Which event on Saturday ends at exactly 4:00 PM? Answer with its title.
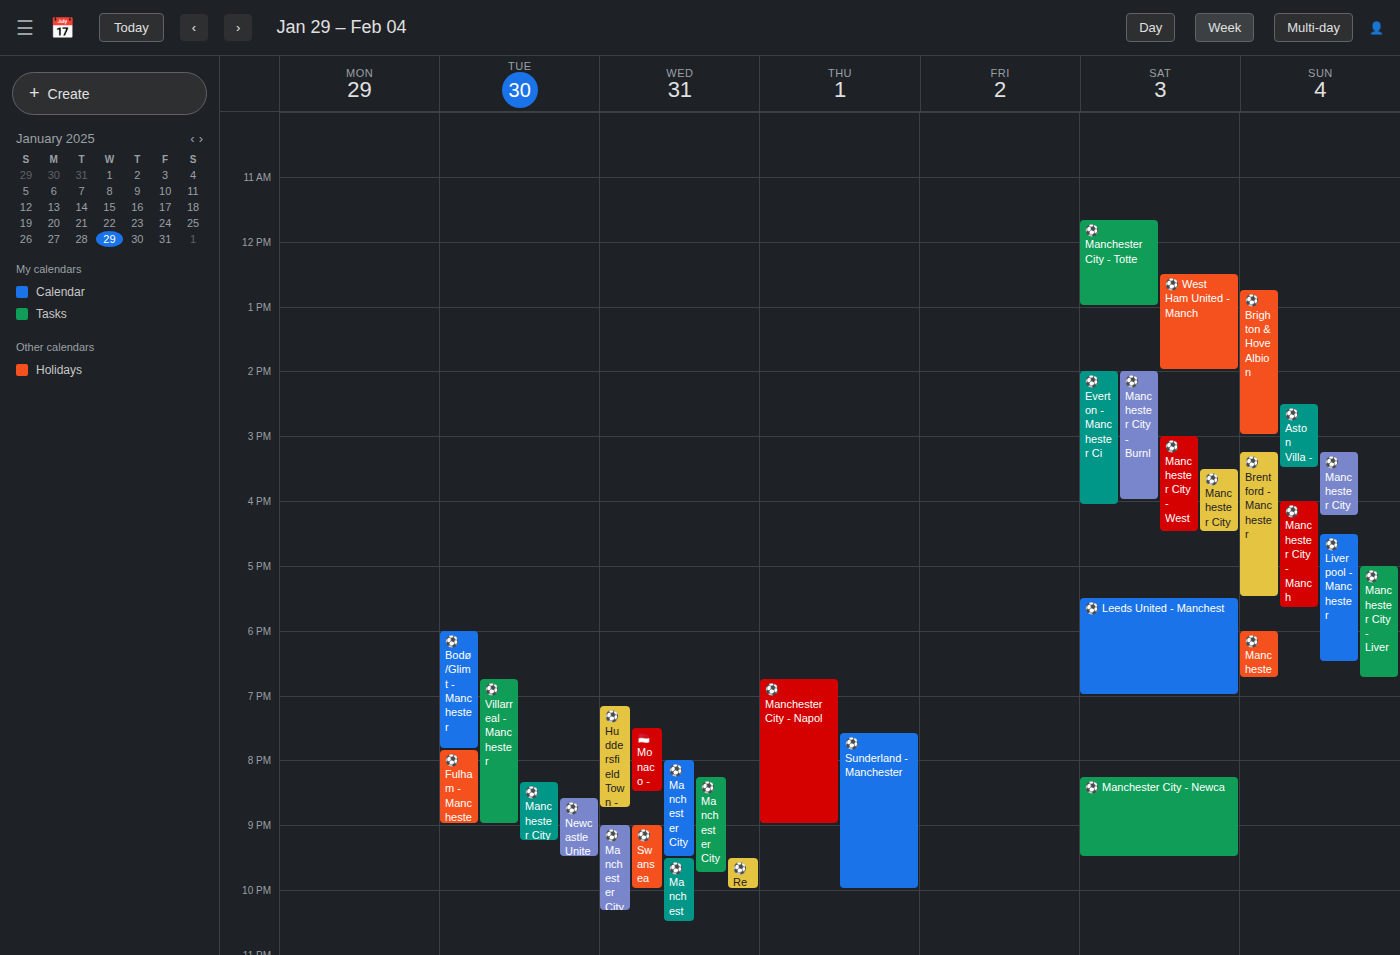
"⚽️ Manchester City - Burnl"